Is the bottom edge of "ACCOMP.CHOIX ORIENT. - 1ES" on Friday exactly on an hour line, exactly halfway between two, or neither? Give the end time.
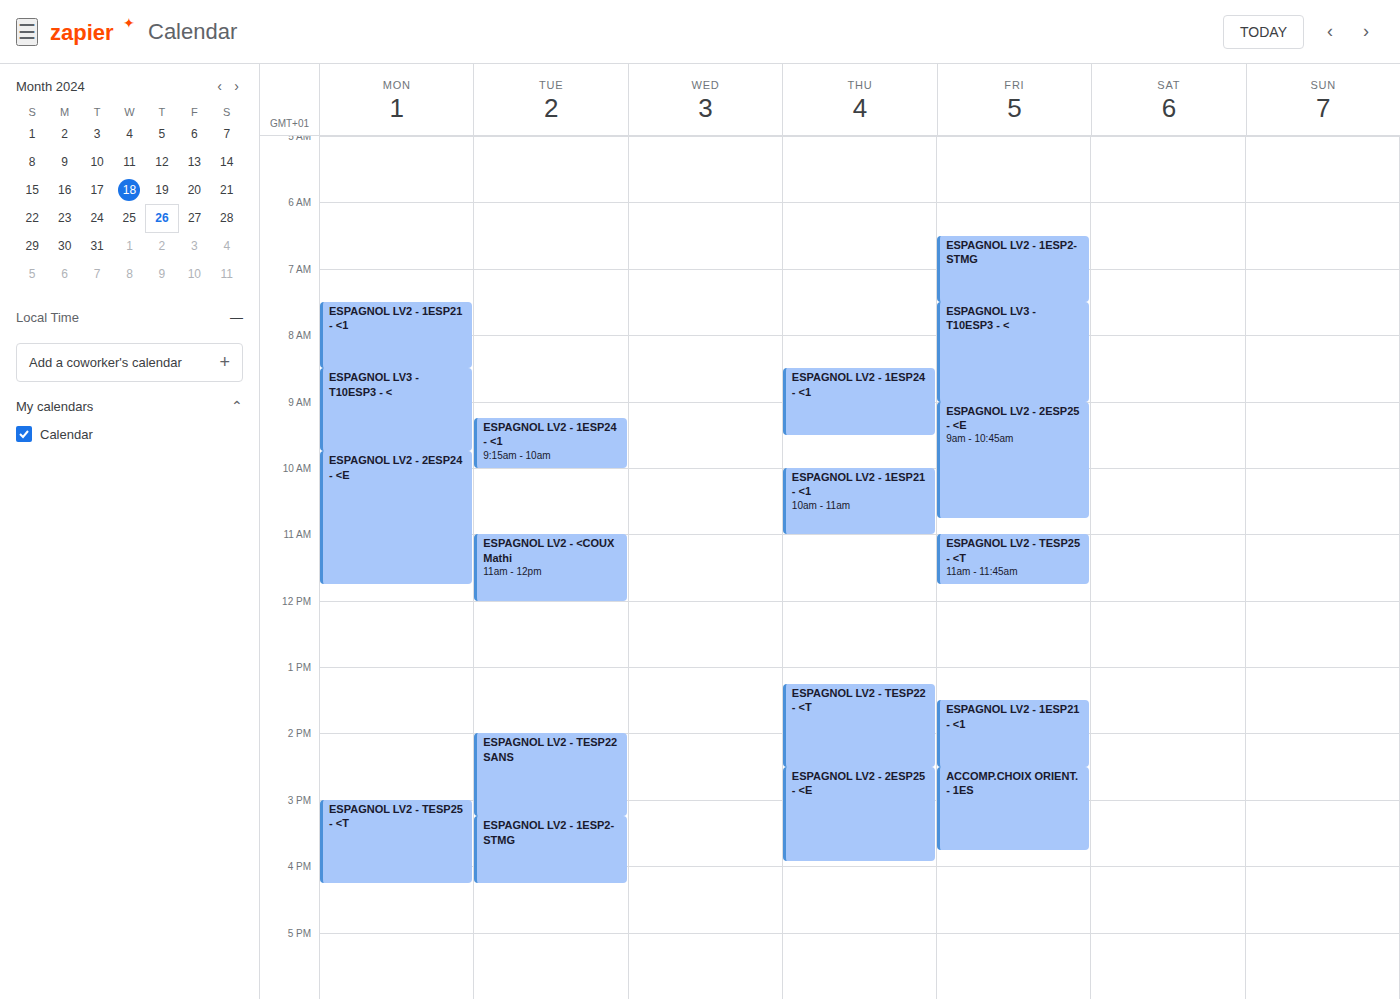
15:45 -- neither: three quarters of the way from the 15:00 line to the 16:00 line.